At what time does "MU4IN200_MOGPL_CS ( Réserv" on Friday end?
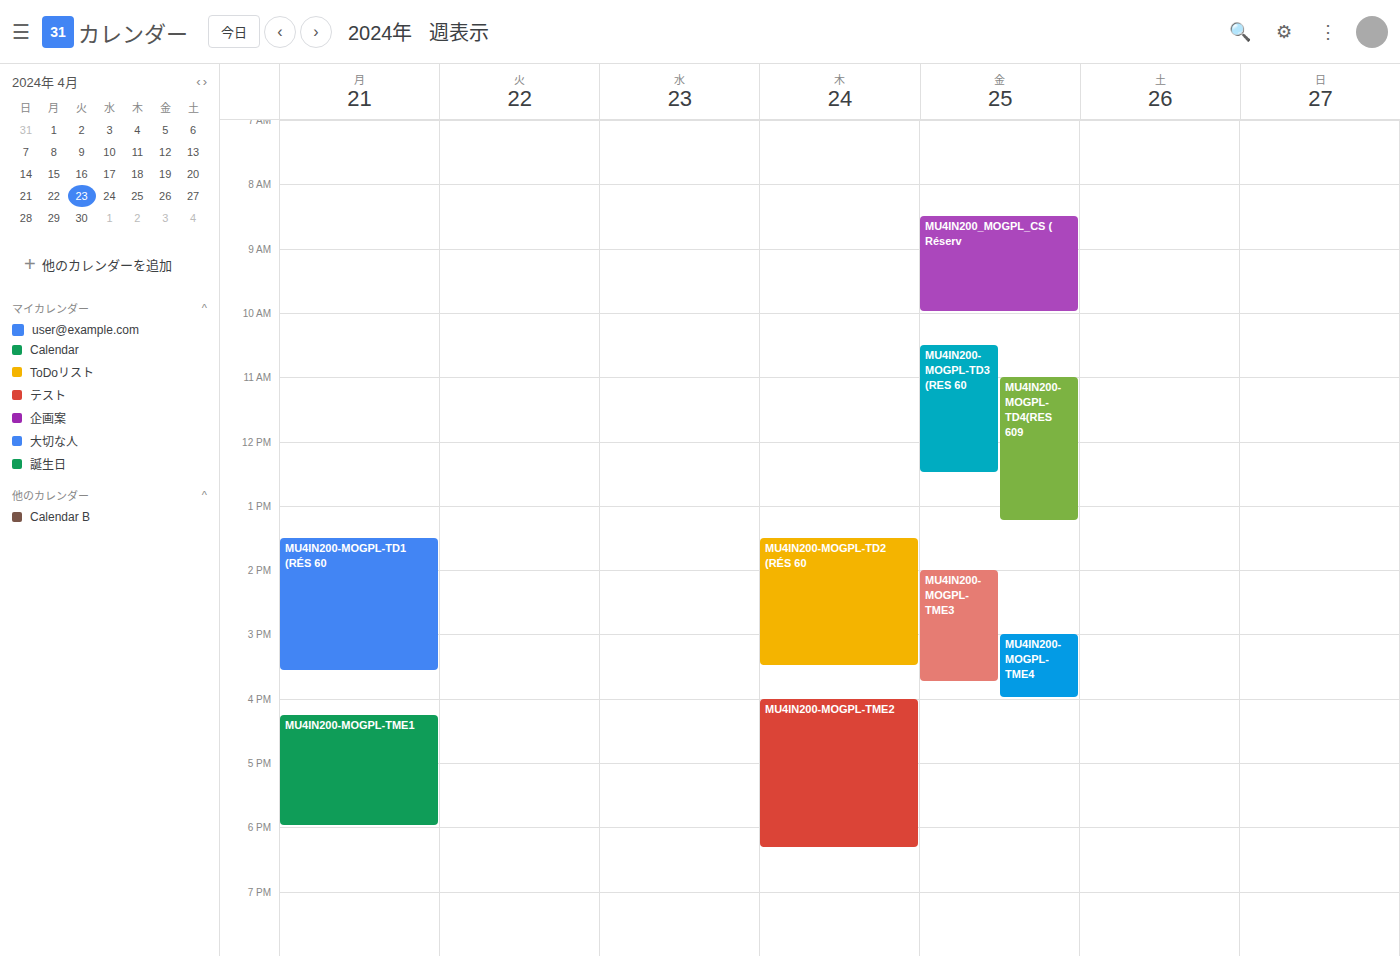
10:00 AM